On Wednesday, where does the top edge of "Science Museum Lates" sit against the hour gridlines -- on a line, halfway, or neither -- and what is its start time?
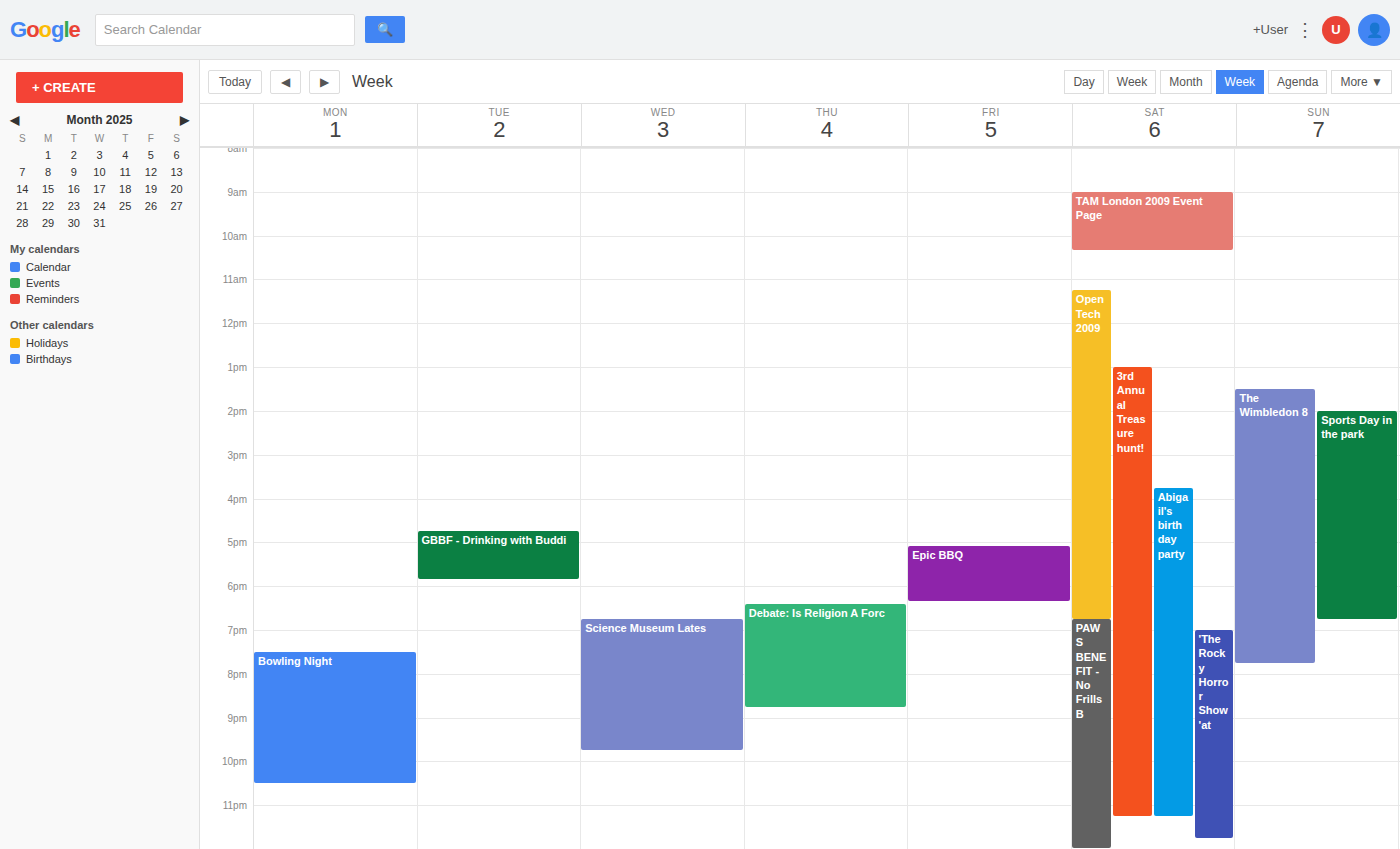
6:45 PM -- neither: three quarters of the way from the 6 PM line to the 7 PM line.